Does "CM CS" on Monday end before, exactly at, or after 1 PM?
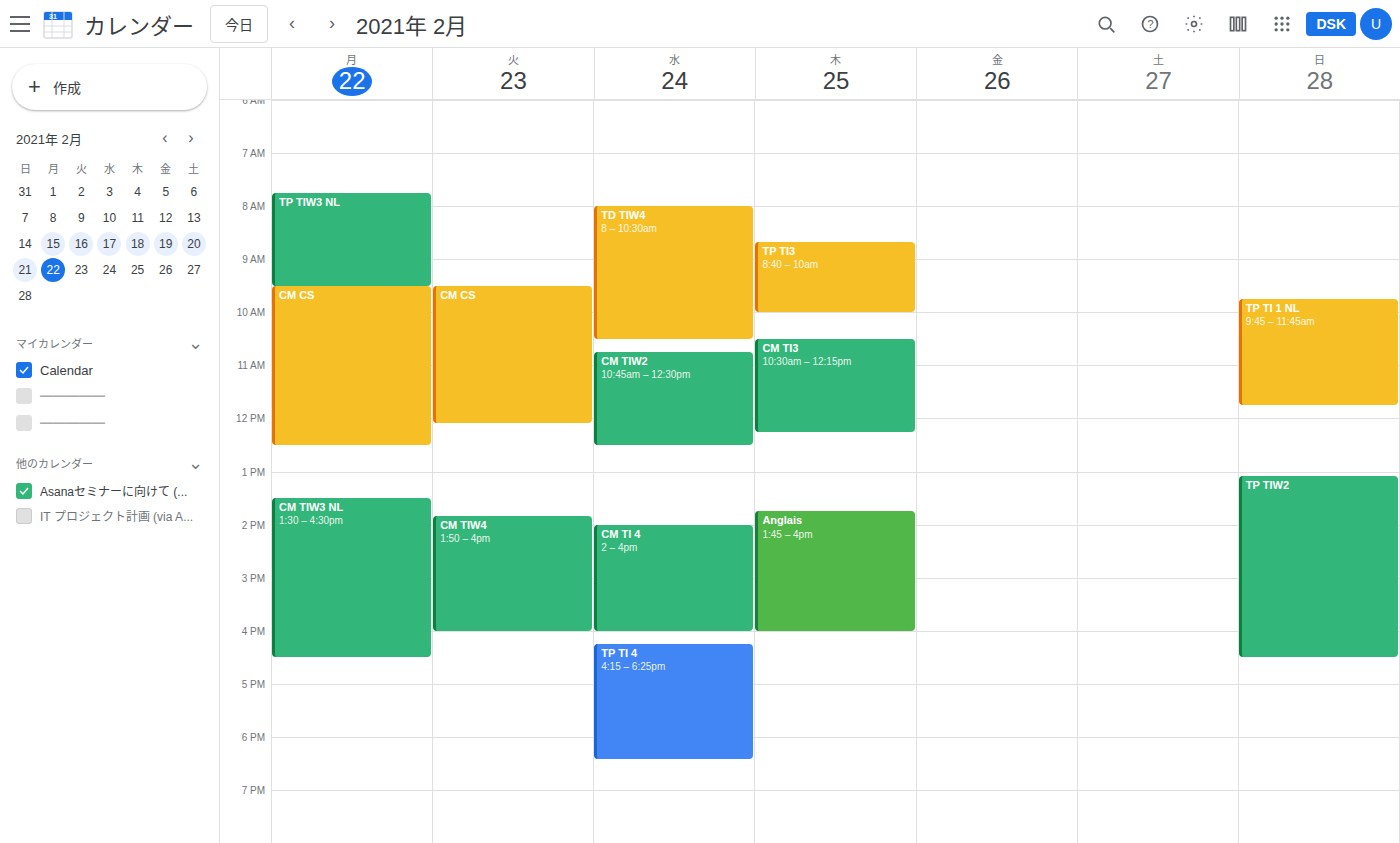
12:30 PM -- before 1 PM, 30 minutes above the 1 PM line.